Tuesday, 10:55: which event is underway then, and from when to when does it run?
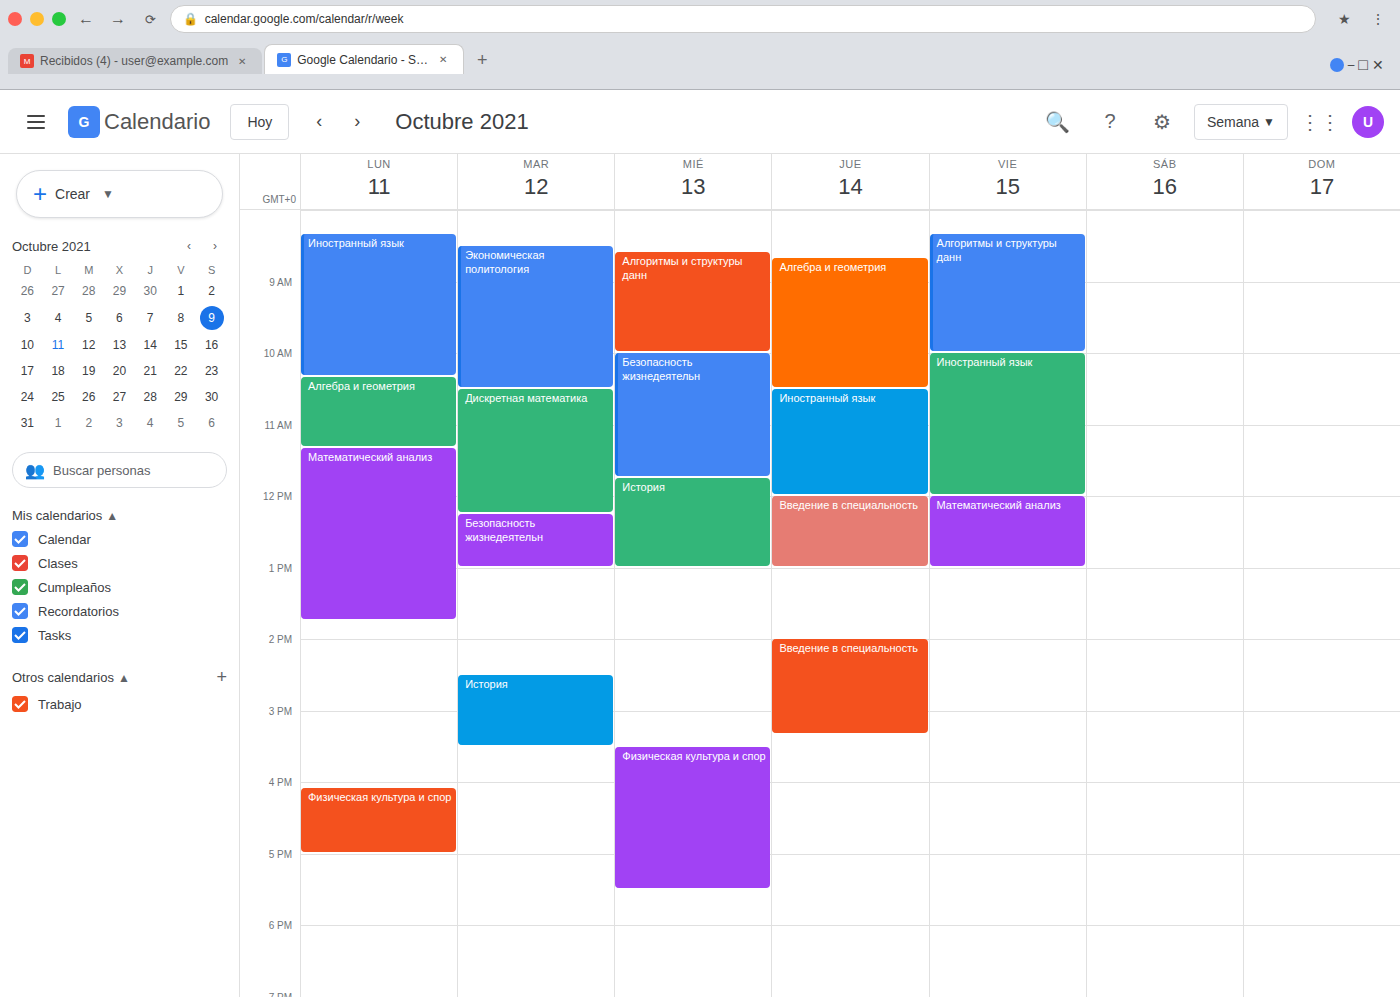
"Дискретная математика", 10:30 to 12:15